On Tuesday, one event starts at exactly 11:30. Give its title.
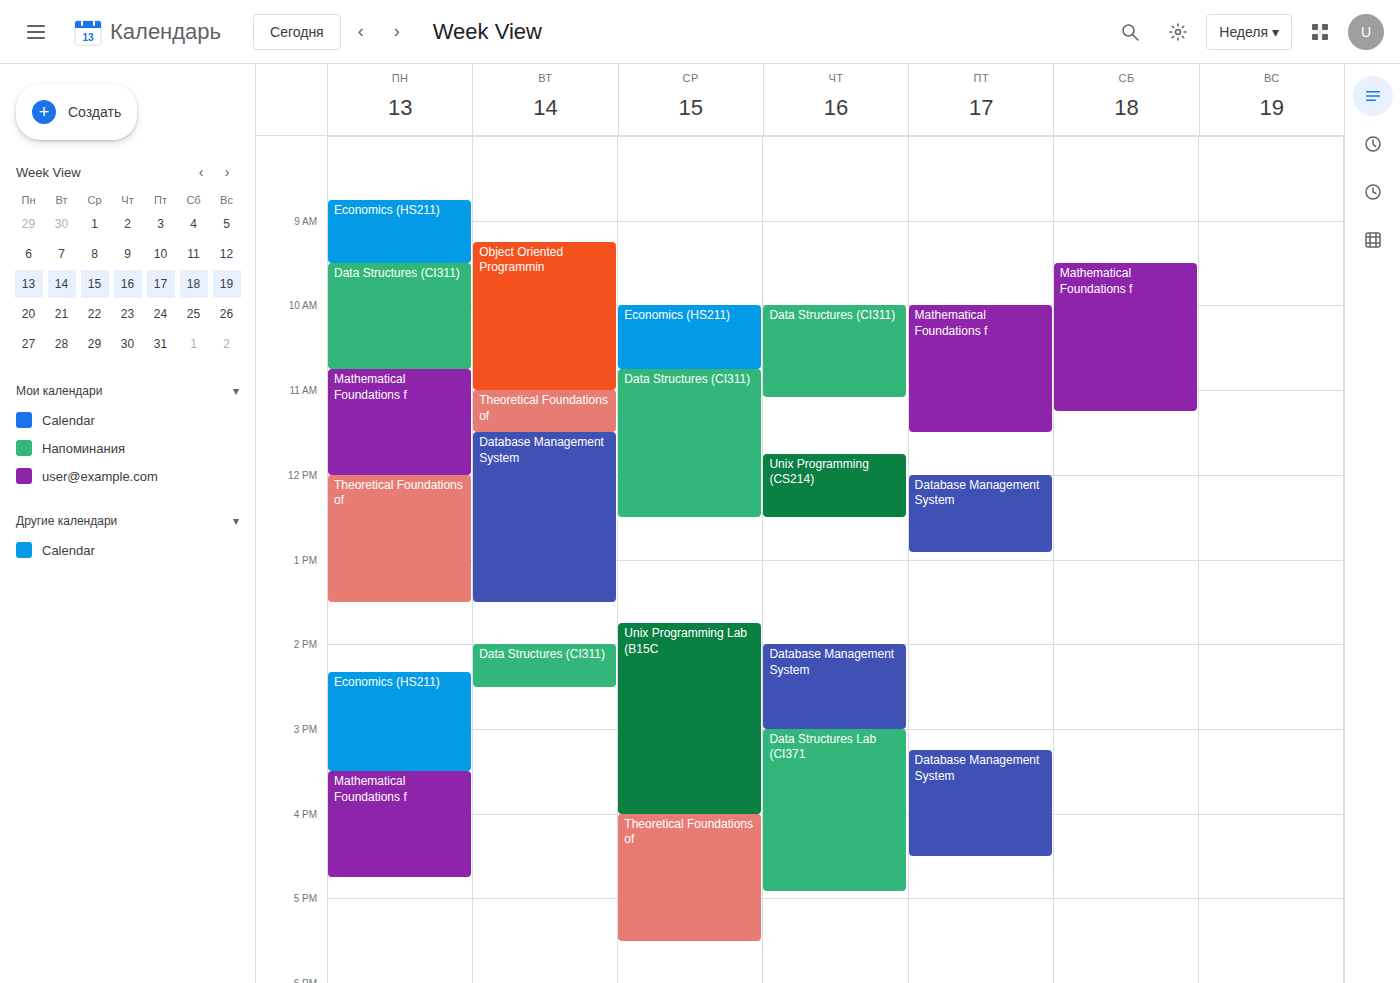
"Database Management System"